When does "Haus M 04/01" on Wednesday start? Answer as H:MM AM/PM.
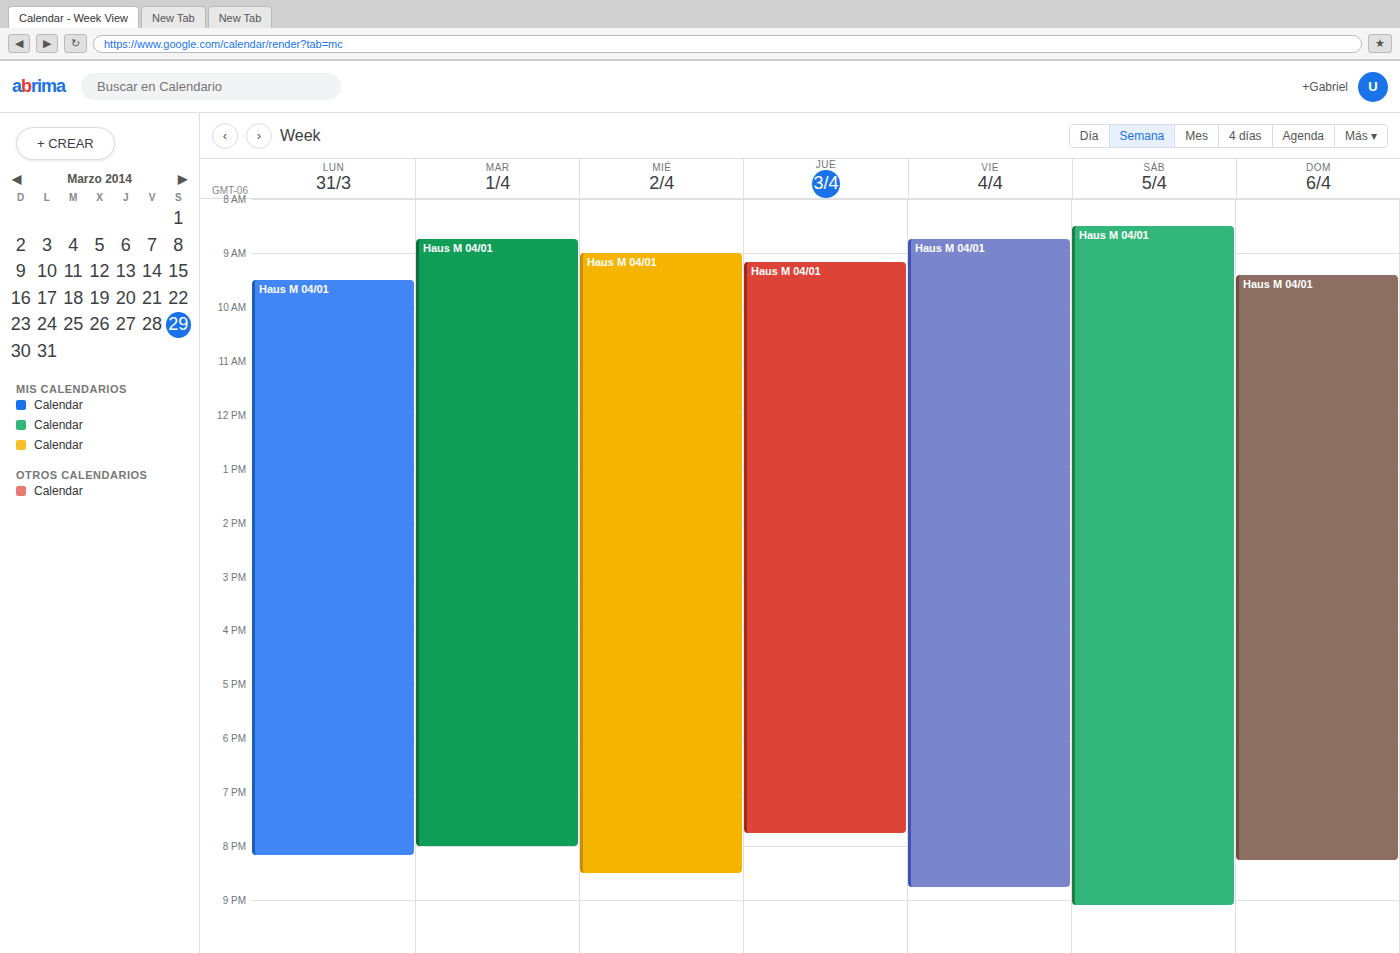
9:00 AM